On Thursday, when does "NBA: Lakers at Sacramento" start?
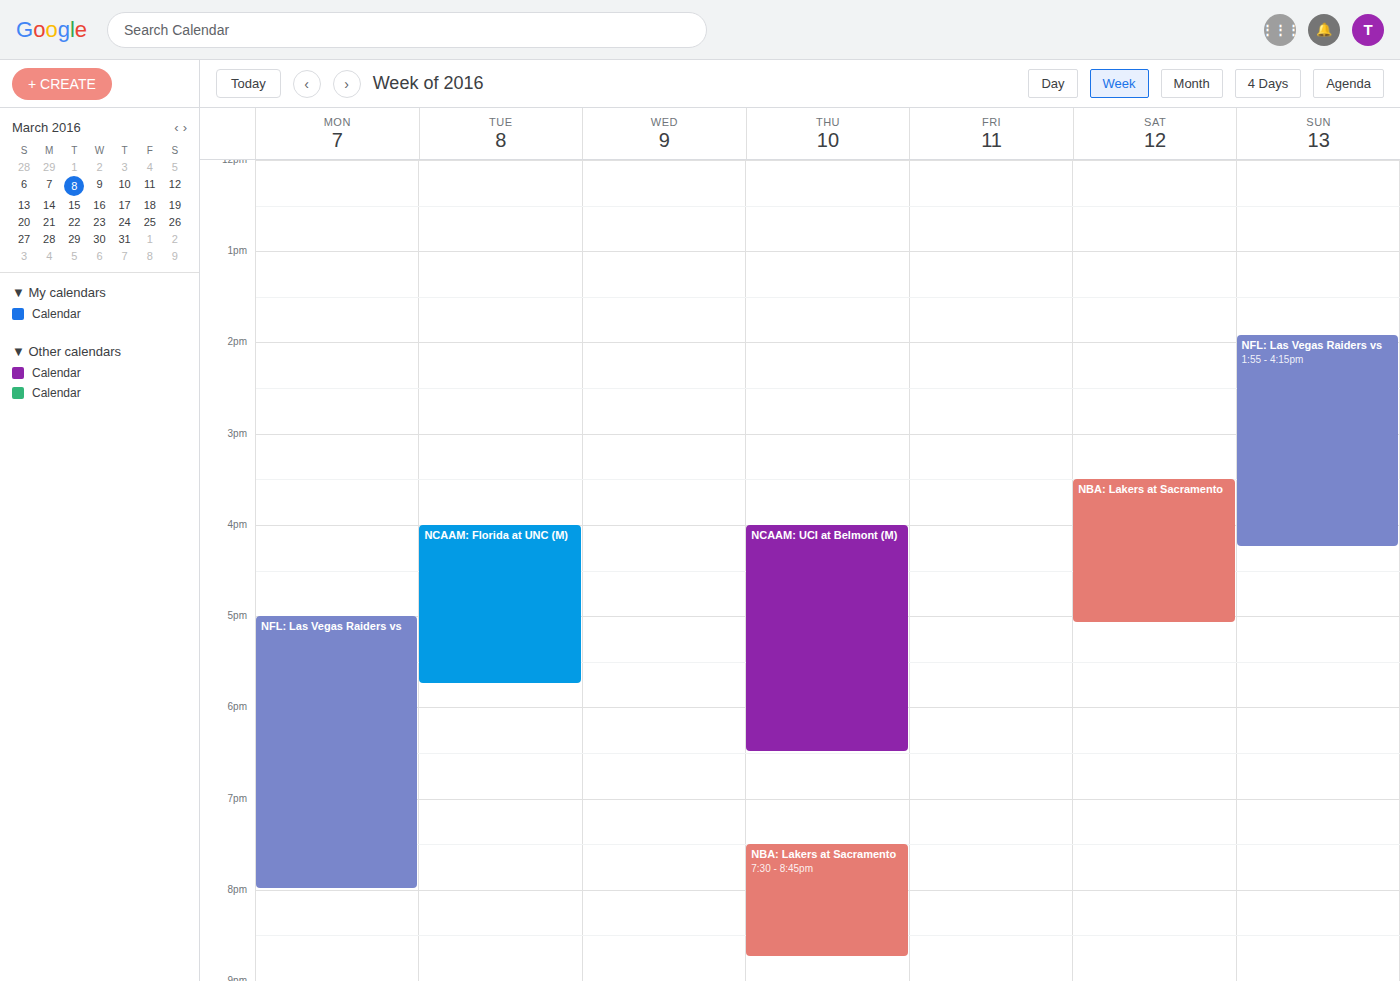
7:30 PM